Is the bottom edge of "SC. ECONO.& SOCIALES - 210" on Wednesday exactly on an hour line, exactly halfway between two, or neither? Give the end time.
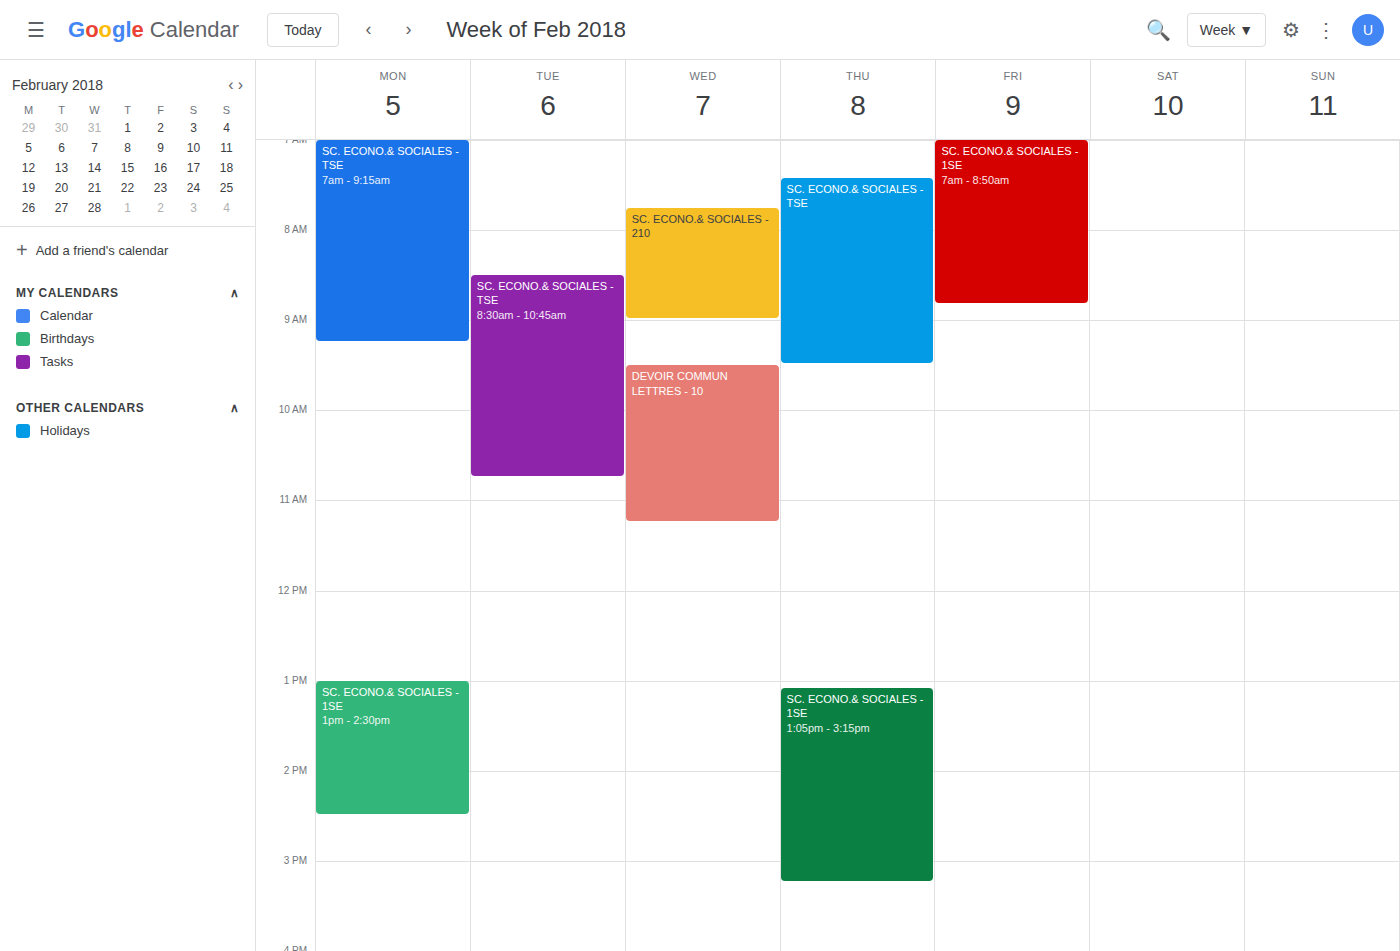
9:00 AM -- exactly on the 9 AM line.